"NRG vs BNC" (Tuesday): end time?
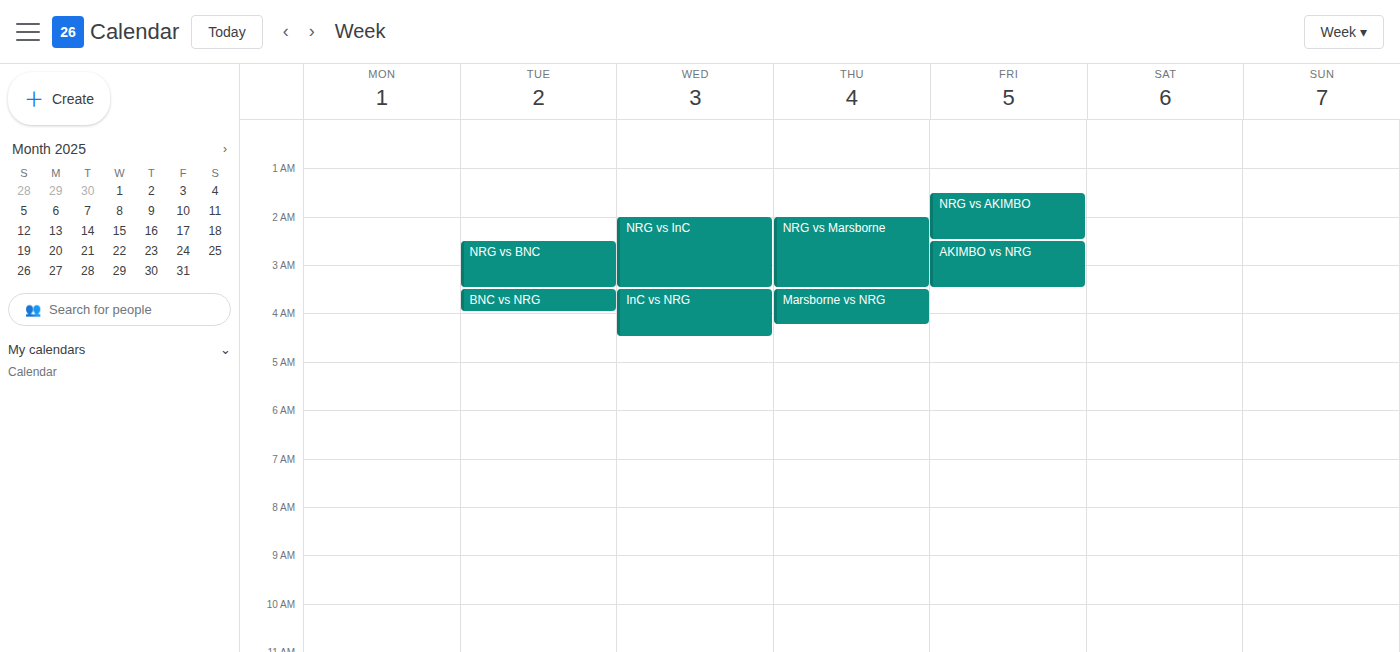
3:30 AM